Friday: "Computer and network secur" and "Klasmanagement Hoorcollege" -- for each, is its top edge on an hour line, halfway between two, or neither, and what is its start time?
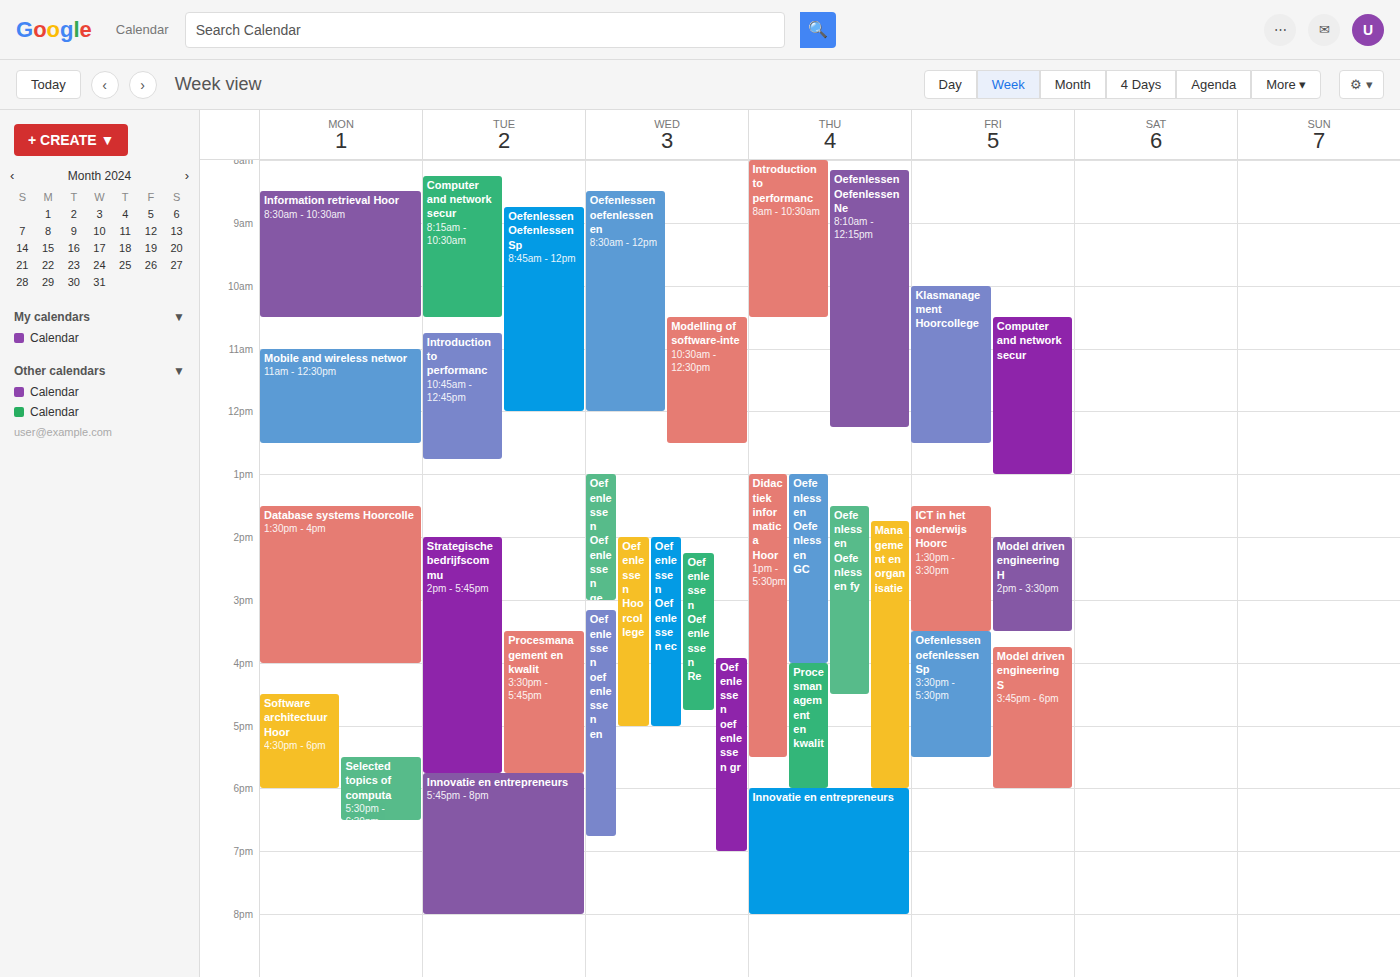
"Computer and network secur": 10:30 AM, halfway between the 10 AM and 11 AM lines. "Klasmanagement Hoorcollege": 10:00 AM, exactly on the 10 AM line.